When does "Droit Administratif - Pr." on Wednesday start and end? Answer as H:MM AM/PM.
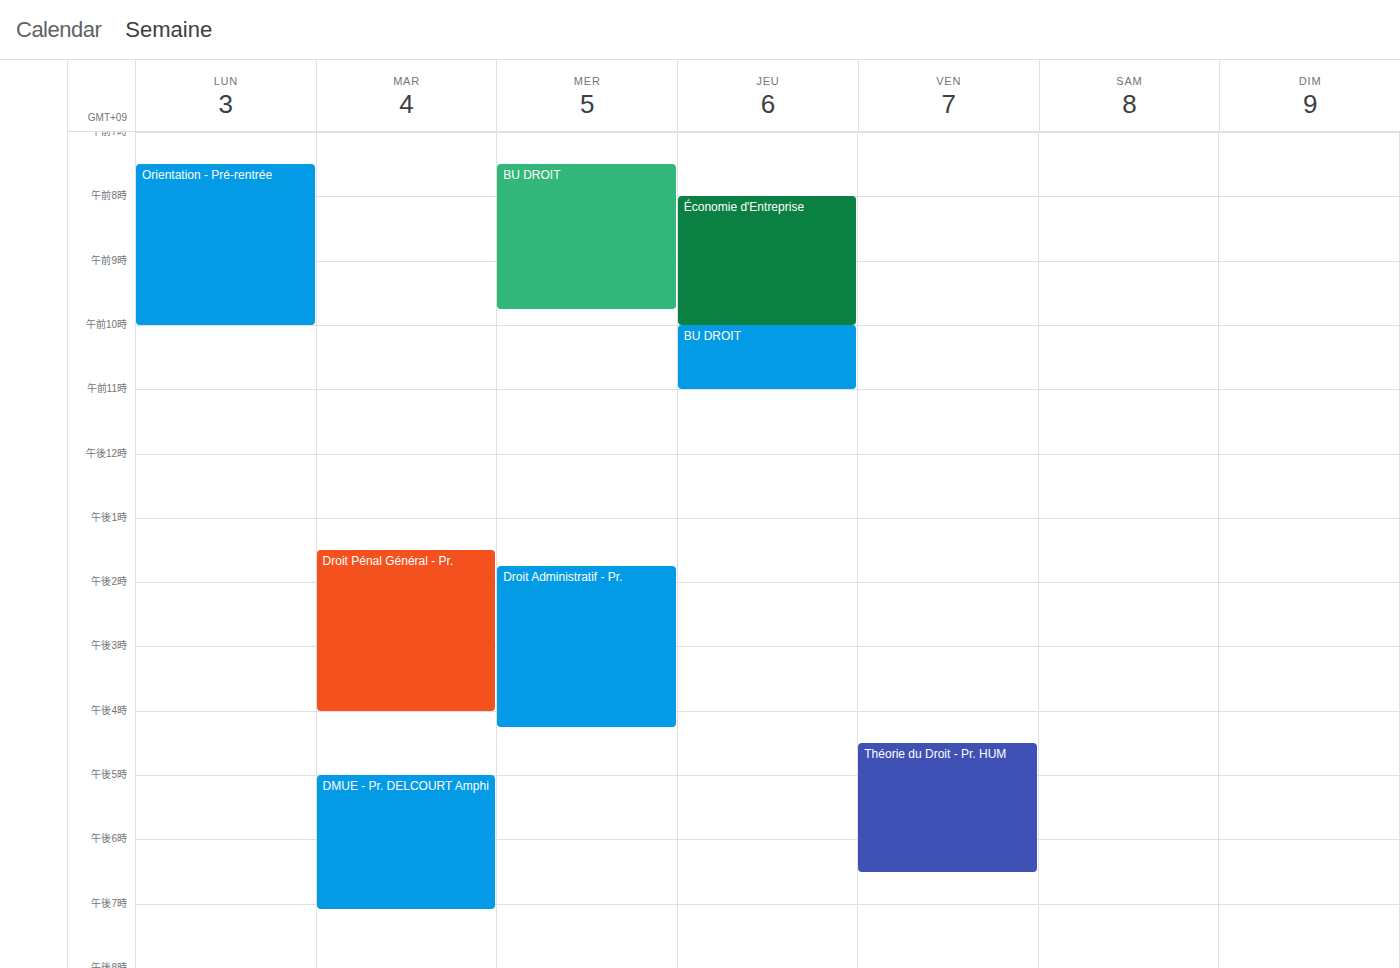
1:45 PM to 4:15 PM